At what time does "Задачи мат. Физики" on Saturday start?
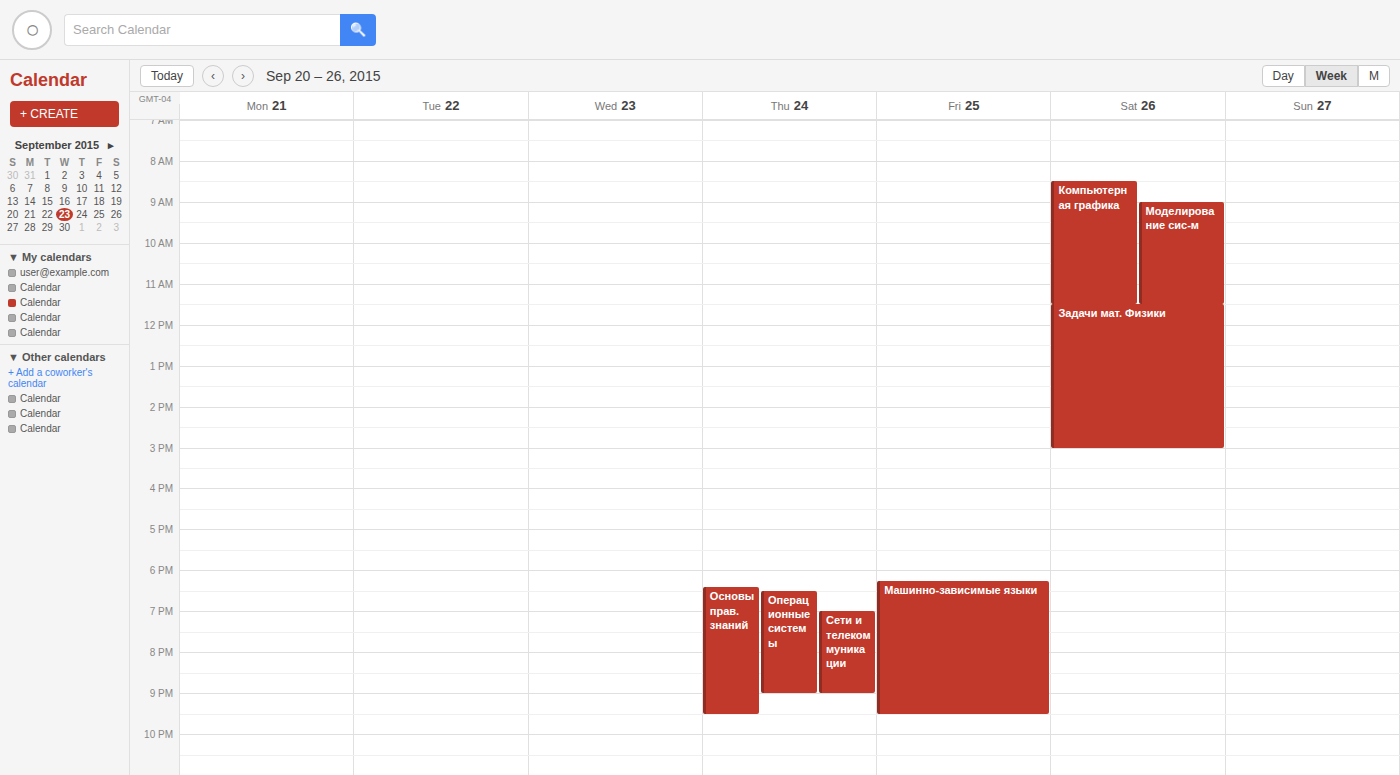
11:30 AM